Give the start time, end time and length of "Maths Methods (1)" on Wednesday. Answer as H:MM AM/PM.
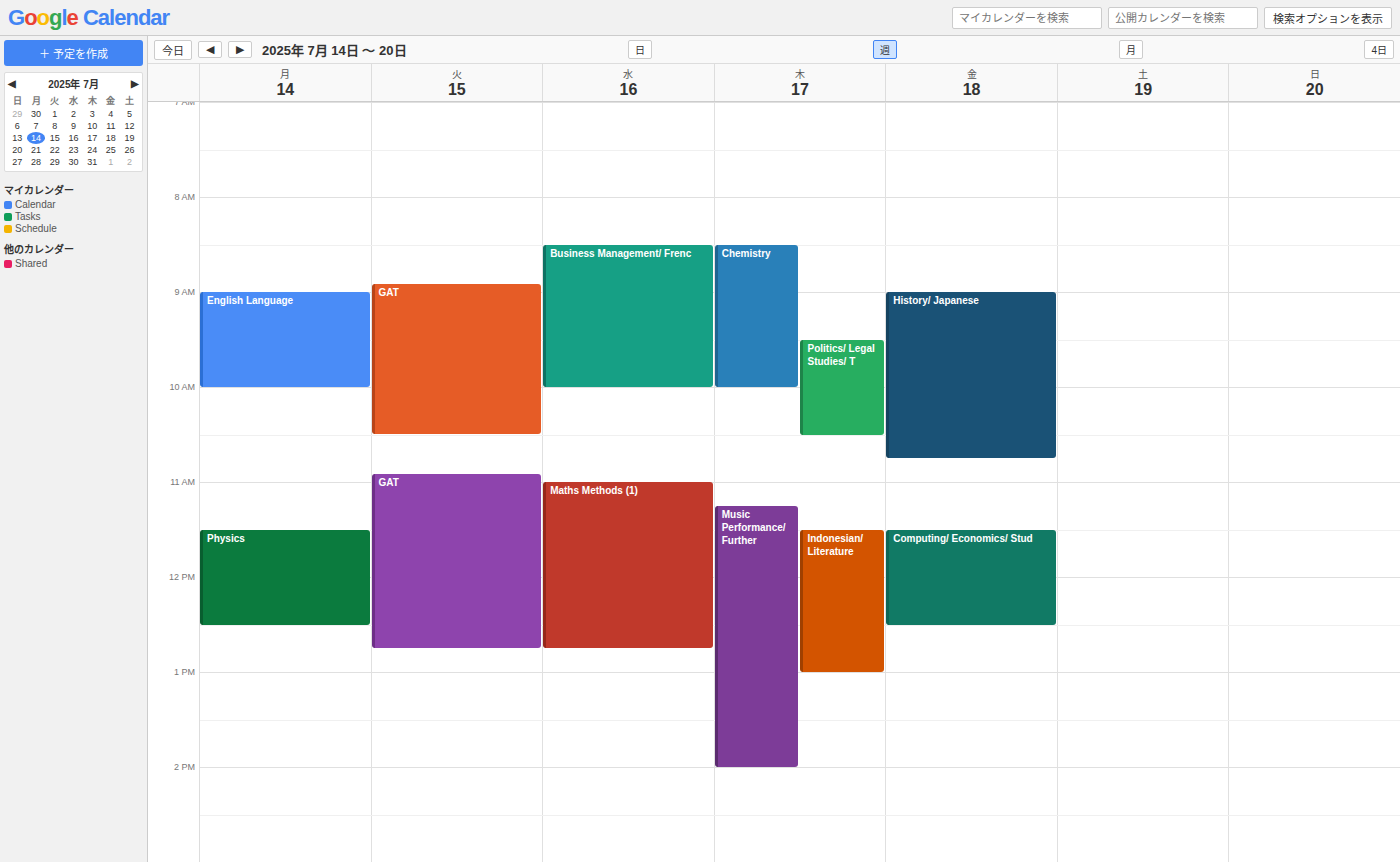
11:00 AM to 12:45 PM, 1 hour 45 minutes